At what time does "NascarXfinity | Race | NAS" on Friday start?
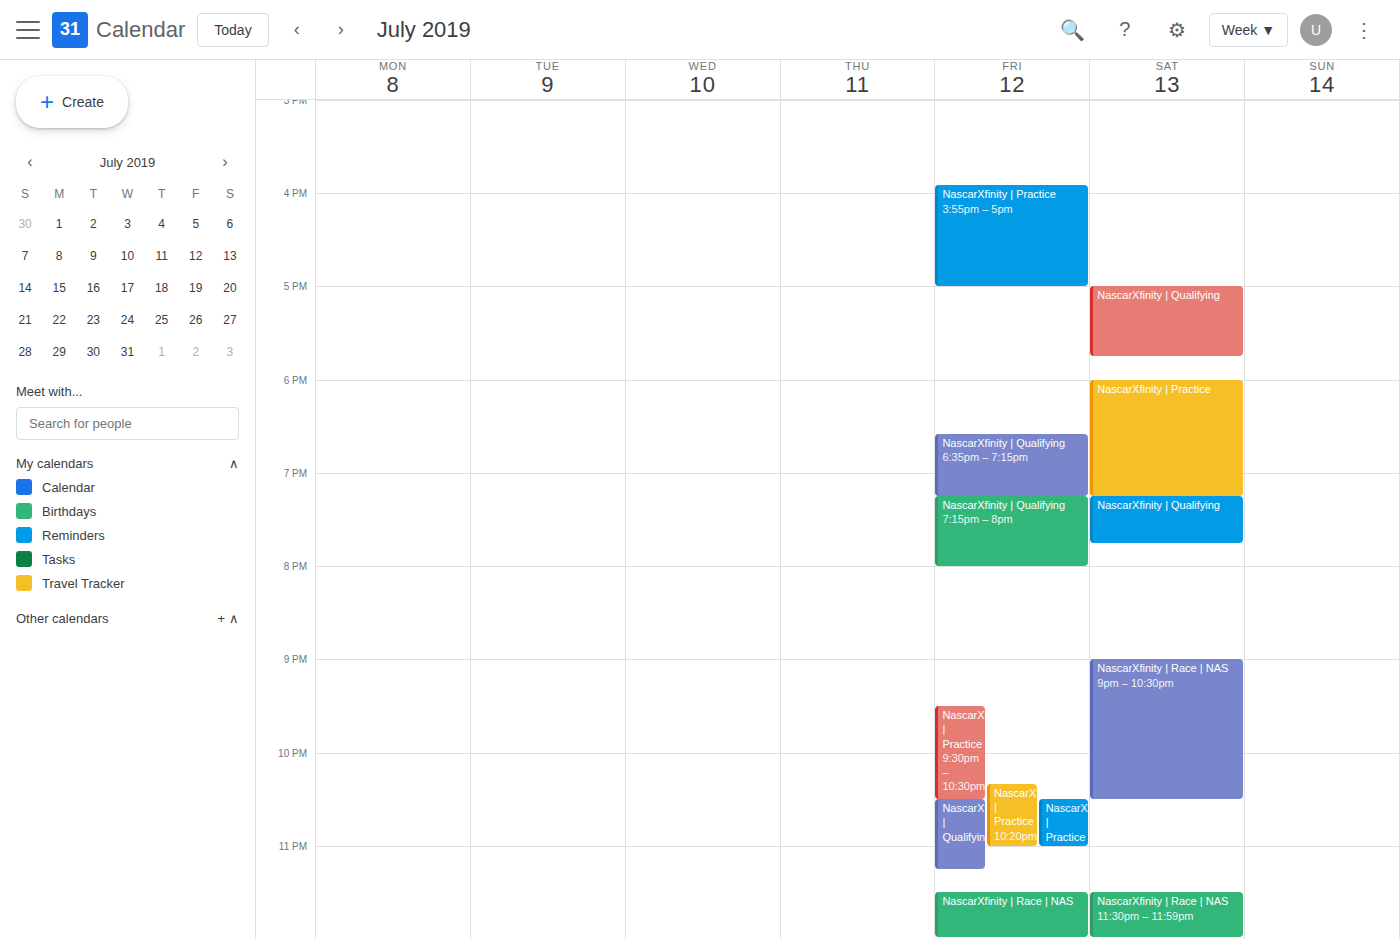
11:30 PM